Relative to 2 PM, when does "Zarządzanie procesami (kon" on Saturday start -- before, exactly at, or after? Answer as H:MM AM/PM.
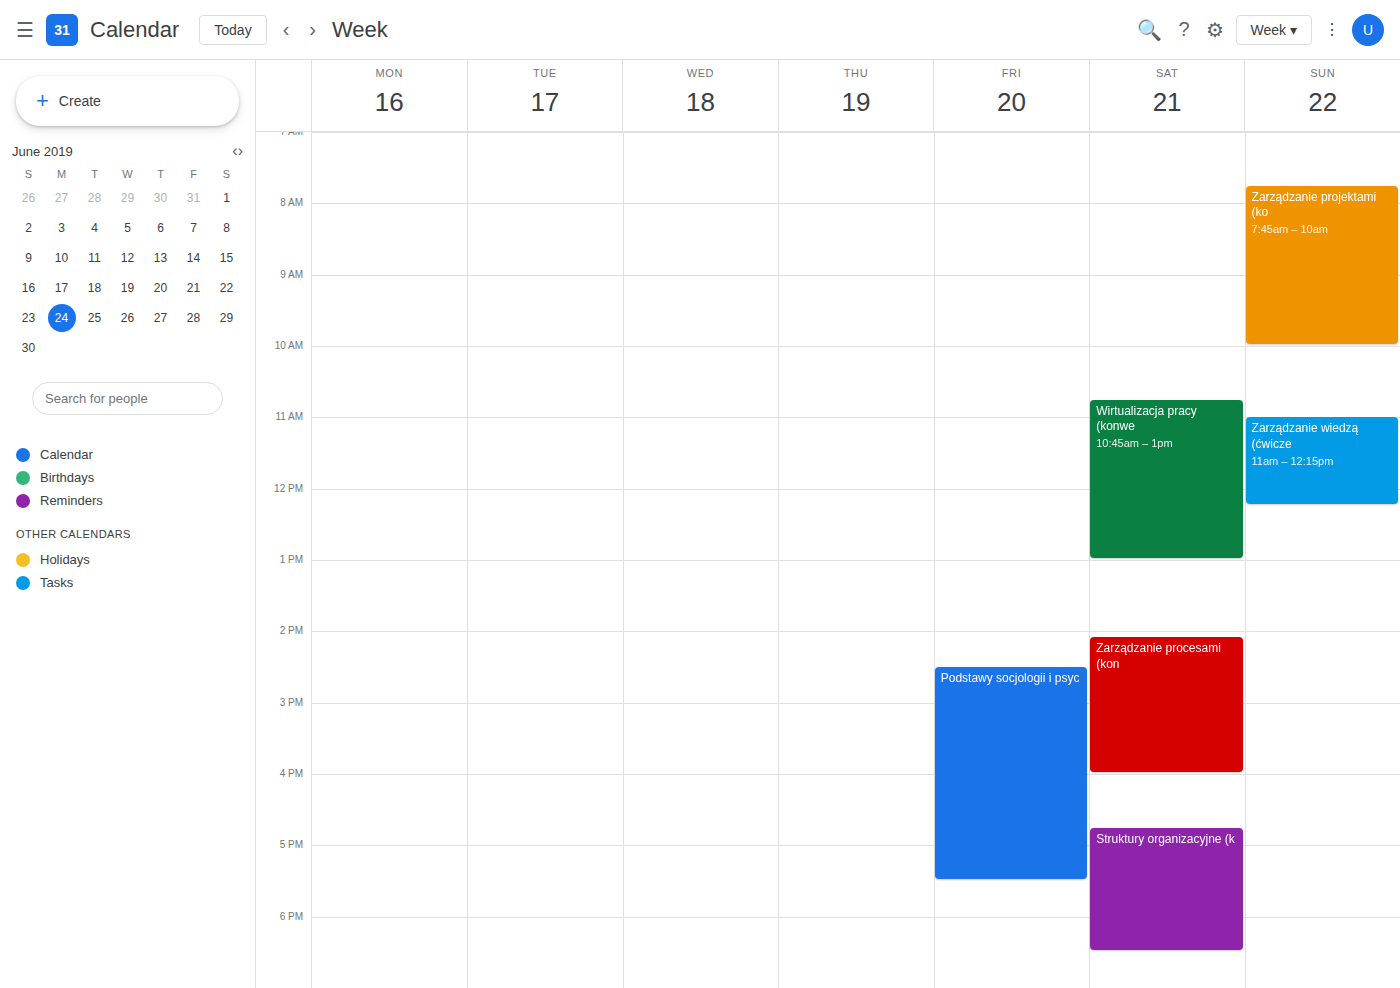
2:05 PM -- after 2 PM, 5 minutes below the 2 PM line.